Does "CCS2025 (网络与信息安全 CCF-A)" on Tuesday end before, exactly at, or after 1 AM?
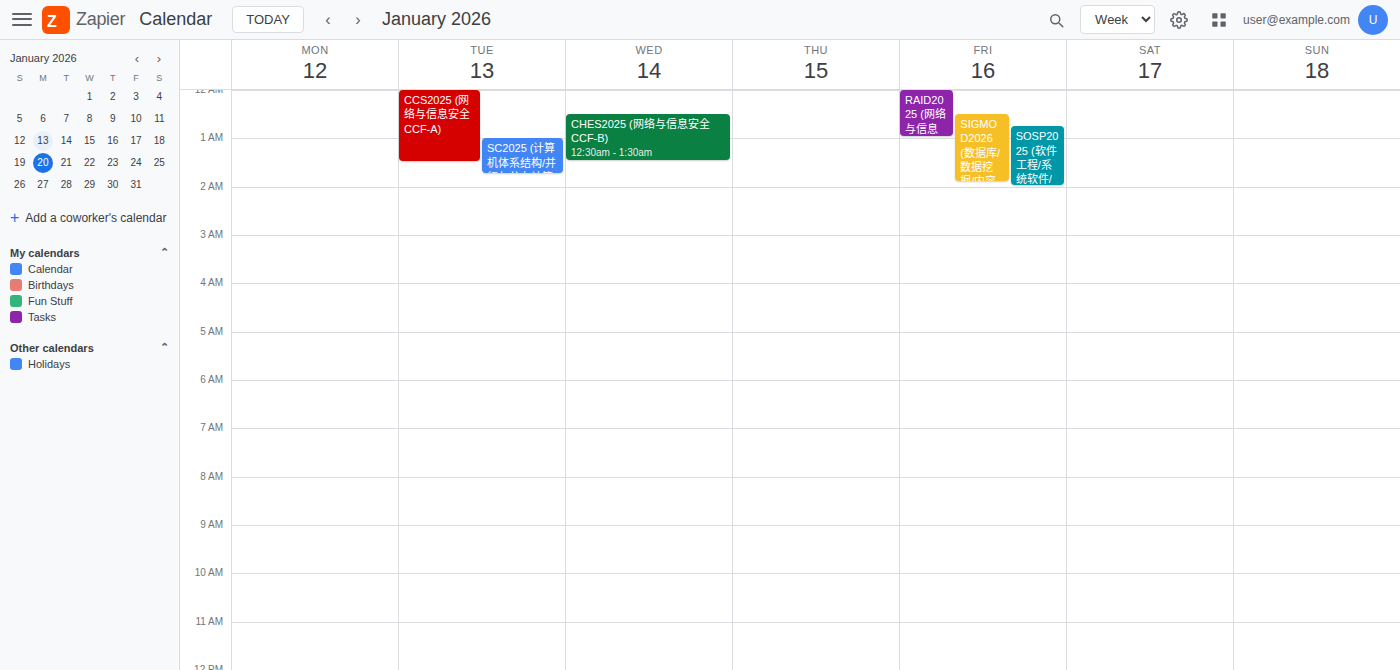
1:30 AM -- after 1 AM, 30 minutes below the 1 AM line.